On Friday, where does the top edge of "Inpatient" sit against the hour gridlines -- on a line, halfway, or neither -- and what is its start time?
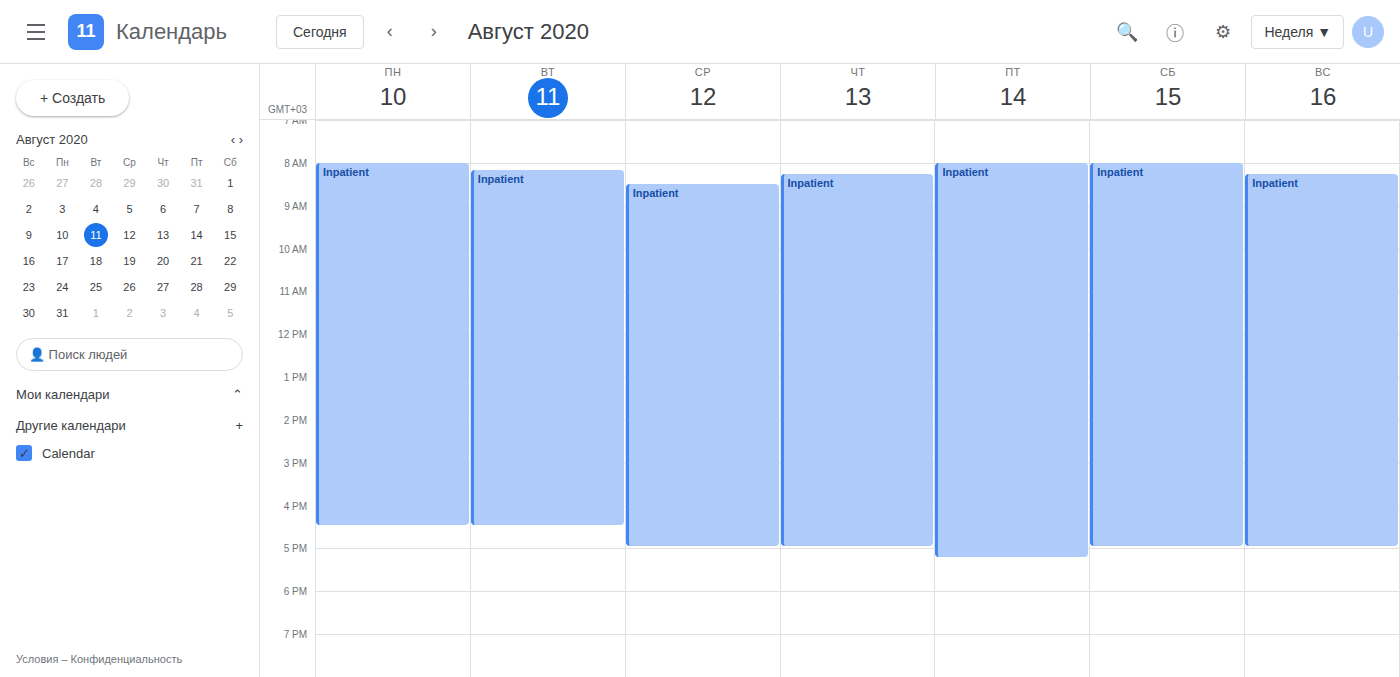
08:00 -- exactly on the 08:00 line.